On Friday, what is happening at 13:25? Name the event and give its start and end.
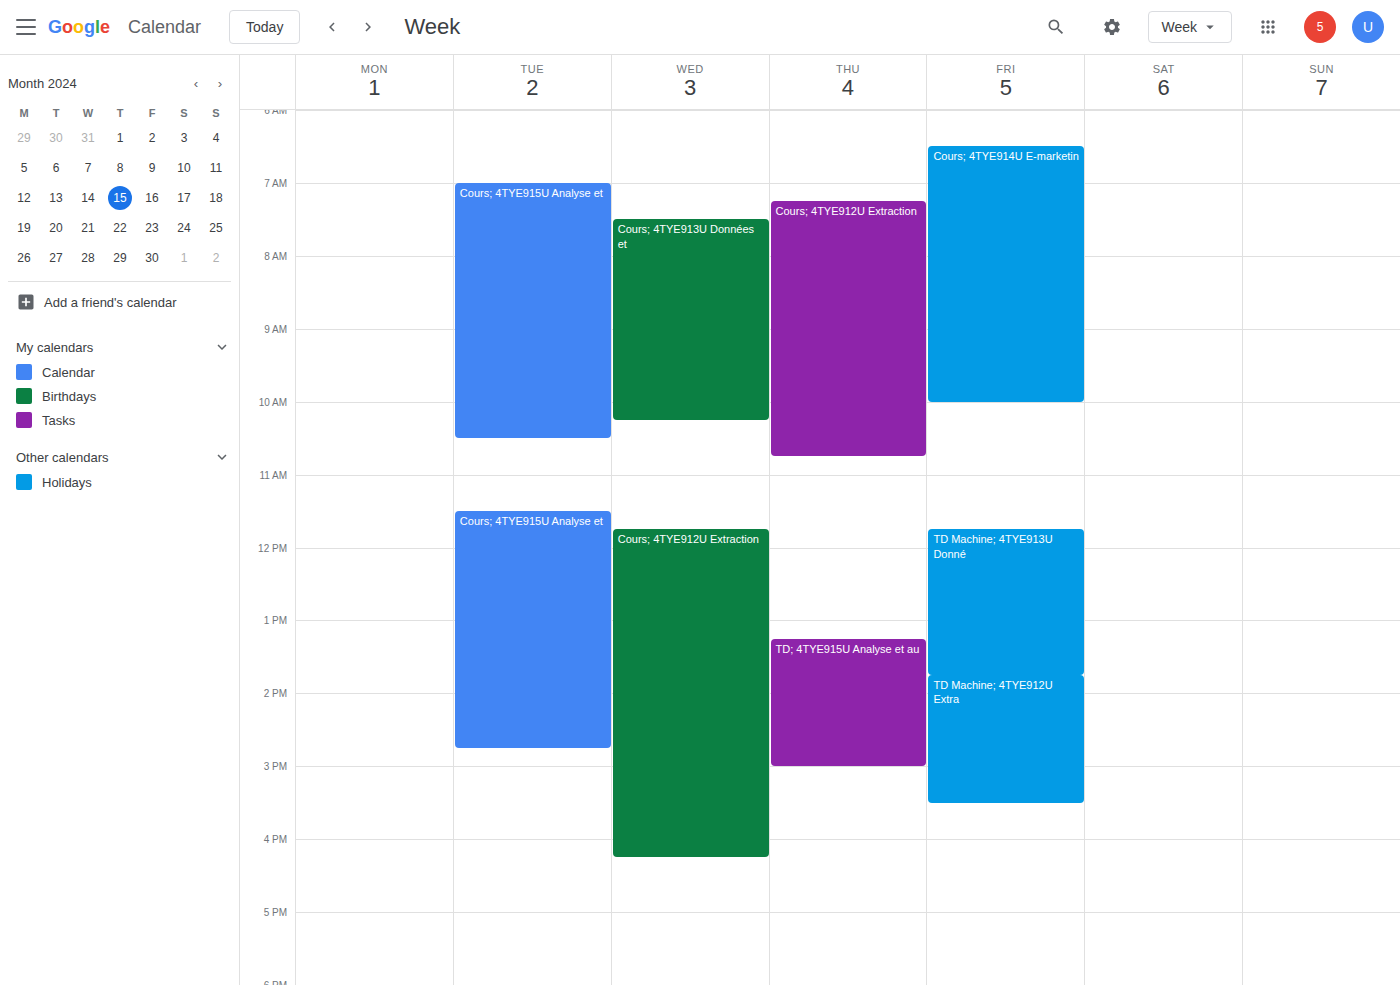
"TD Machine; 4TYE913U Donné", 11:45 to 13:45